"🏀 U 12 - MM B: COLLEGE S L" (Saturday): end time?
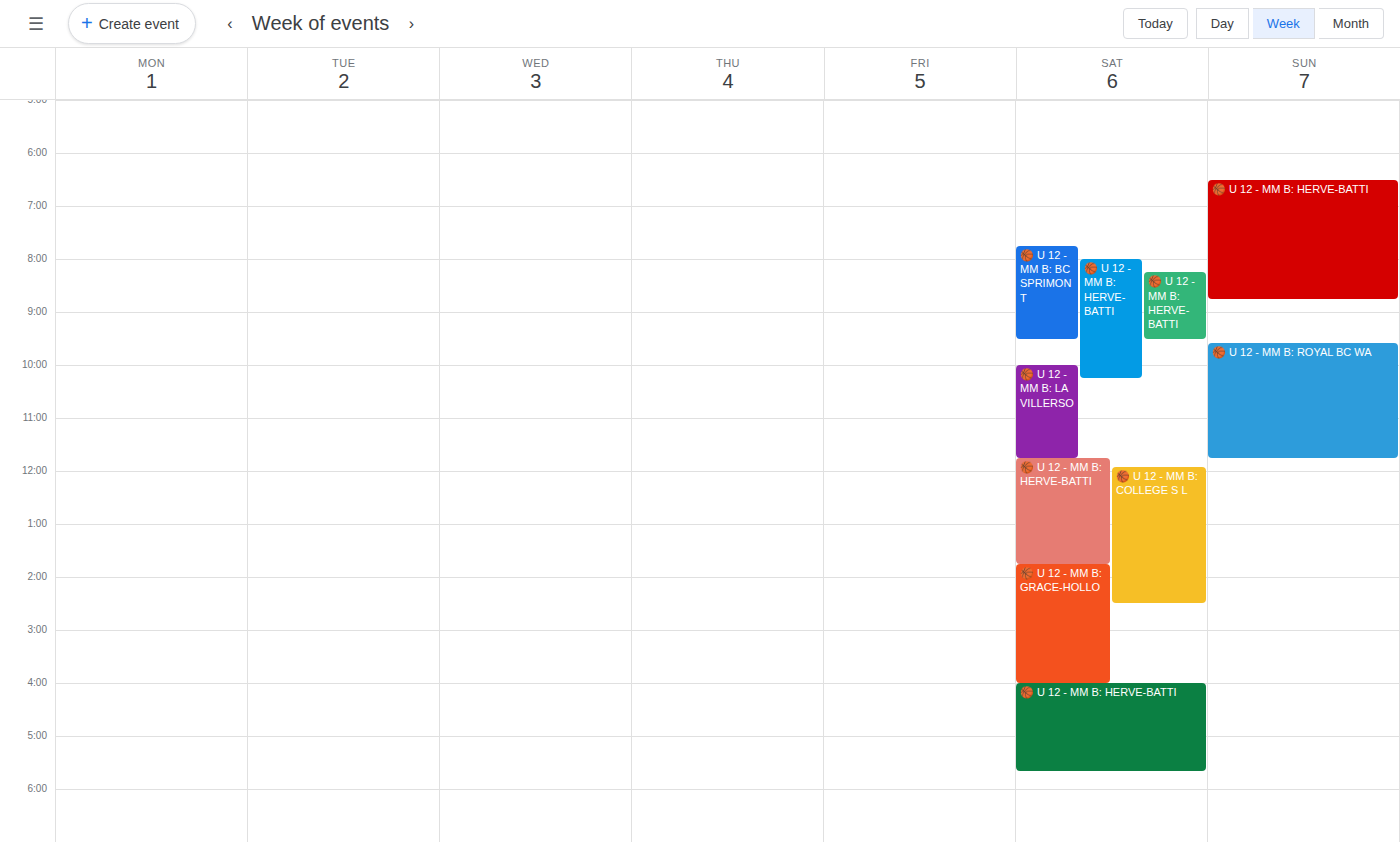
2:30 PM